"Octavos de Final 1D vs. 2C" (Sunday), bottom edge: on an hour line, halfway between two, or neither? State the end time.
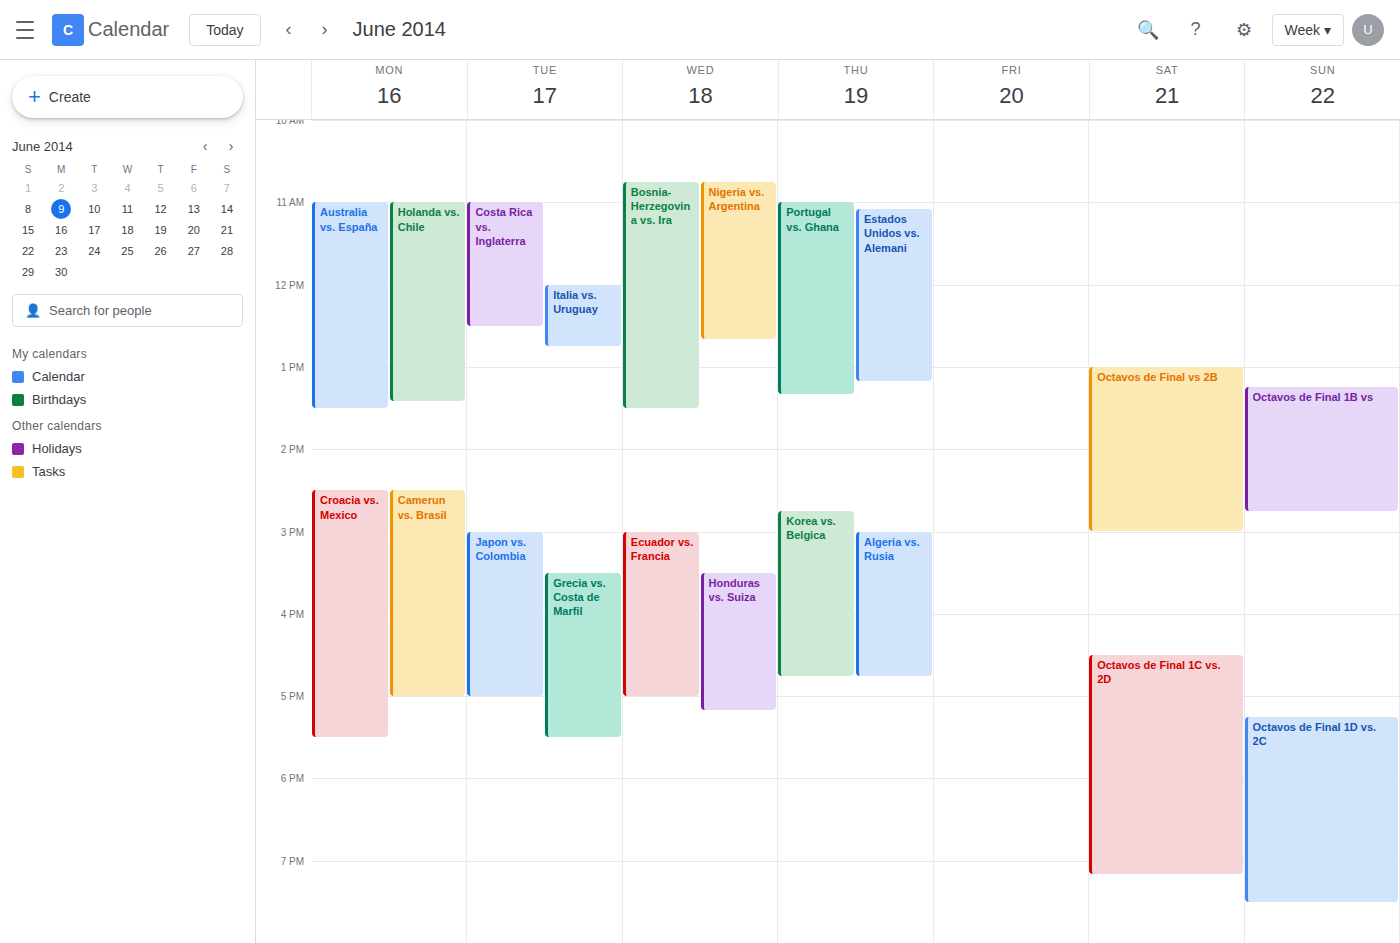
19:30 -- halfway between the 19:00 and 20:00 lines.